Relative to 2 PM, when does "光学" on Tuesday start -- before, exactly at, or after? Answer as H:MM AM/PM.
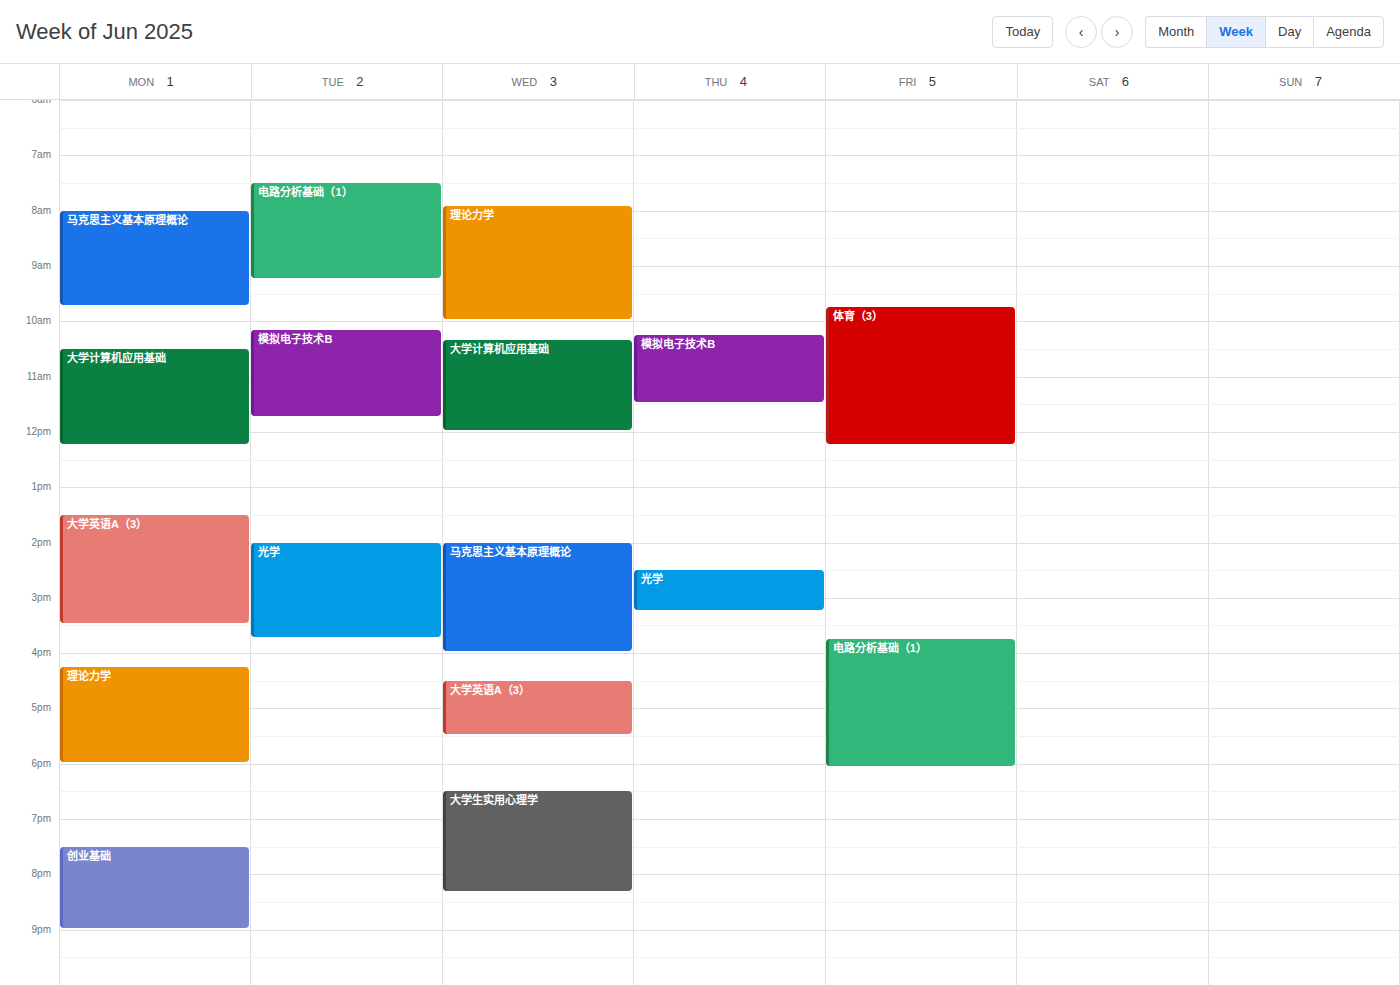
2:00 PM -- exactly at 2 PM, on the 2 PM line.